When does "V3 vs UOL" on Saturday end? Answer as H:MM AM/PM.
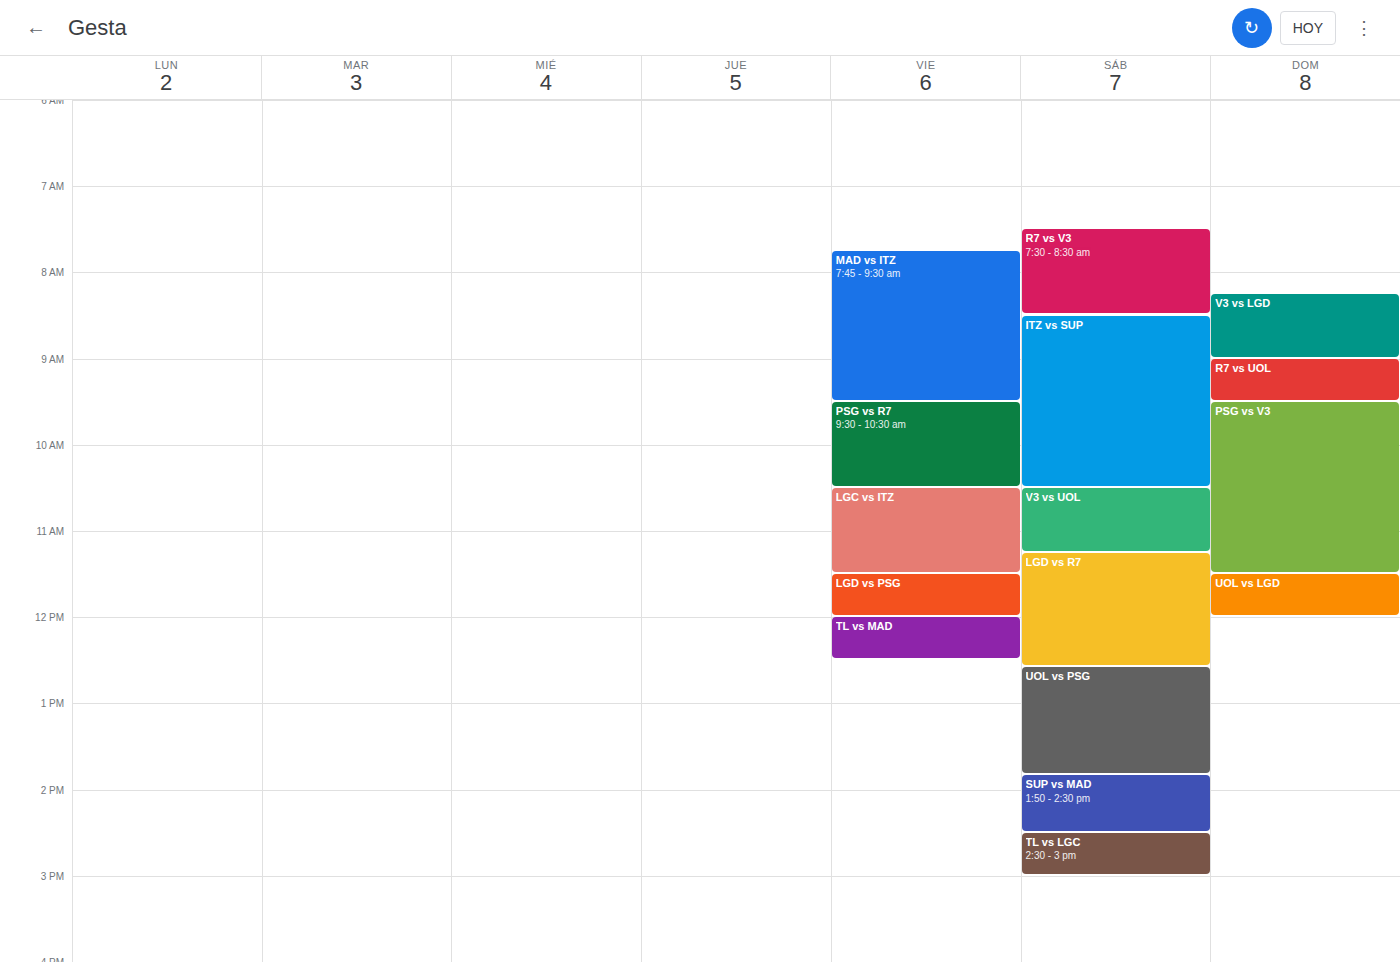
11:15 AM